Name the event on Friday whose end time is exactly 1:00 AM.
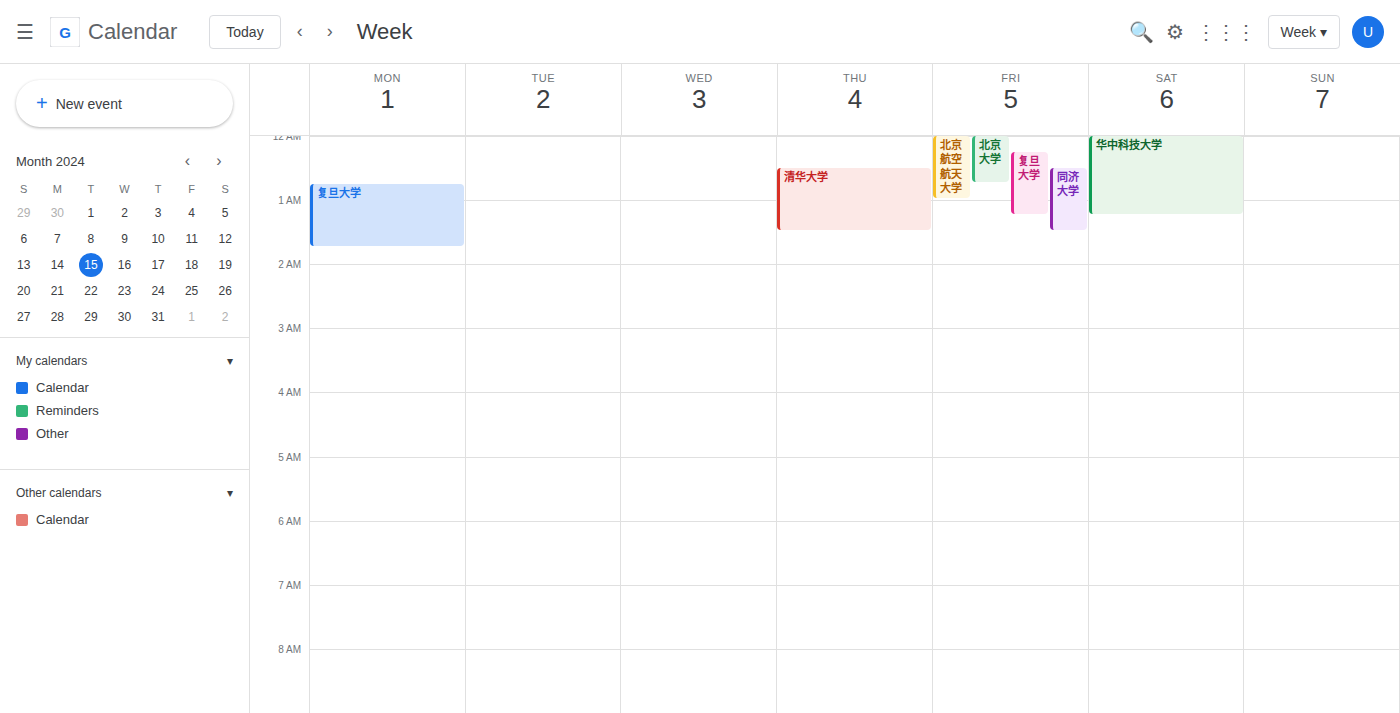
"北京航空航天大学"